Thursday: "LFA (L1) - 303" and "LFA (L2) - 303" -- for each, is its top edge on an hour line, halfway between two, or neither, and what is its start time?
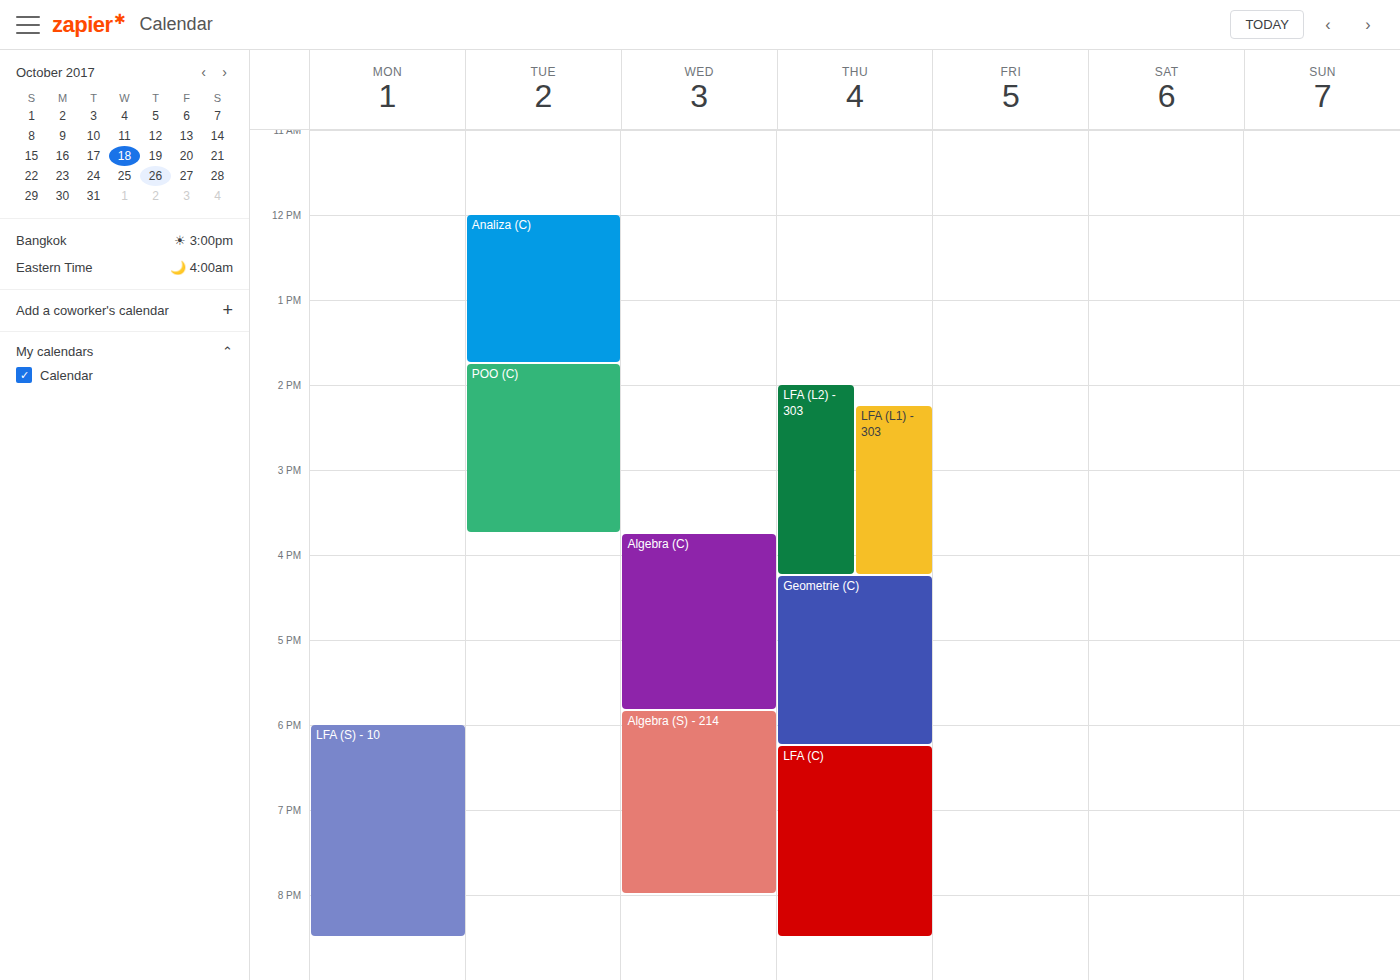
"LFA (L1) - 303": 2:15 PM, neither: a quarter of the way from the 2 PM line to the 3 PM line. "LFA (L2) - 303": 2:00 PM, exactly on the 2 PM line.